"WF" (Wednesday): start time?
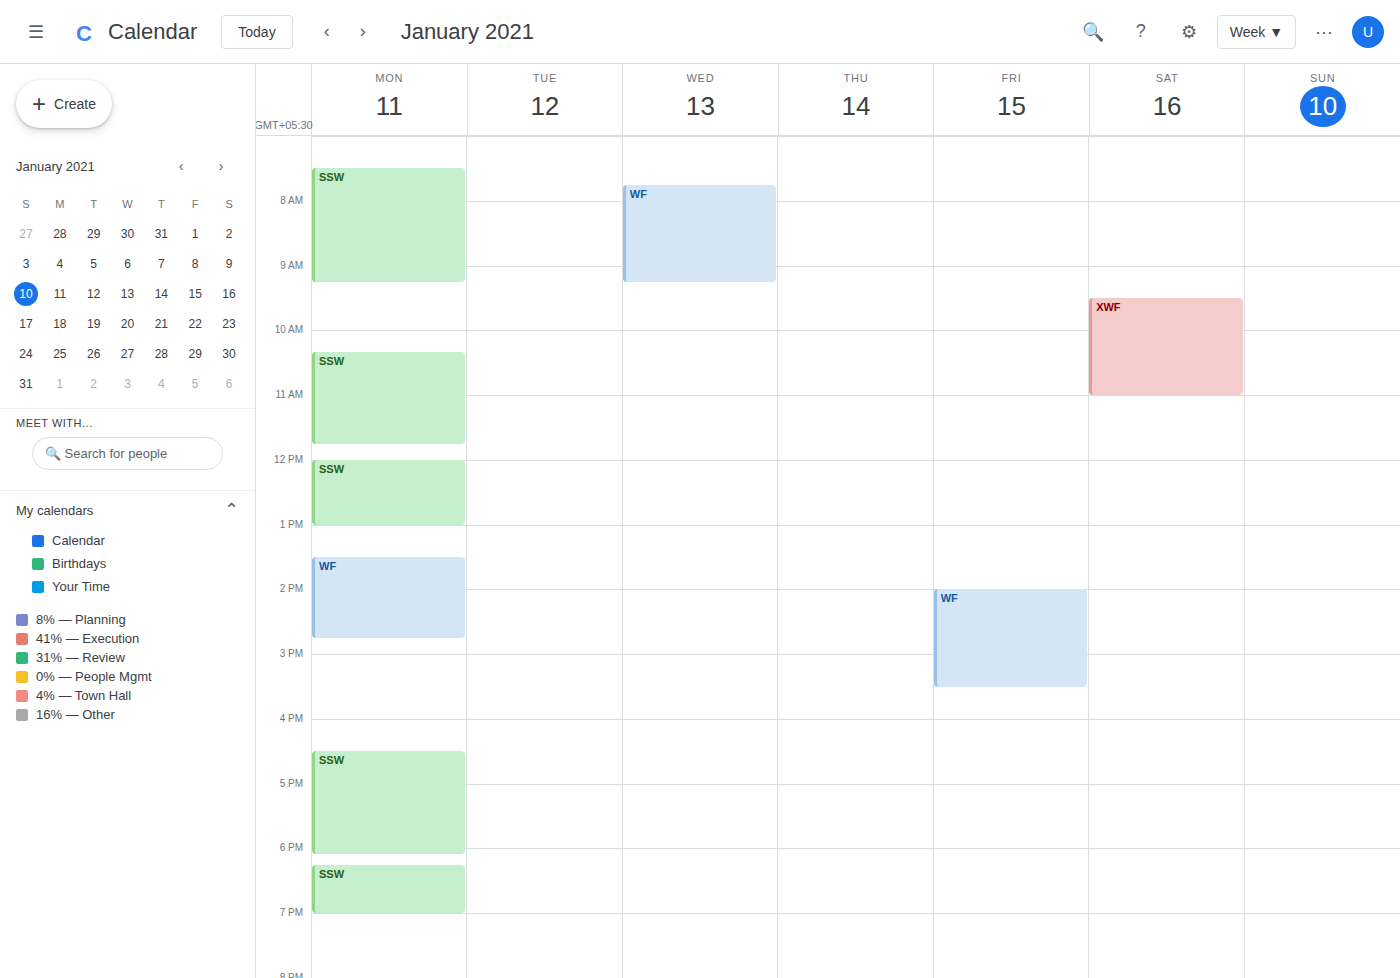
7:45 AM